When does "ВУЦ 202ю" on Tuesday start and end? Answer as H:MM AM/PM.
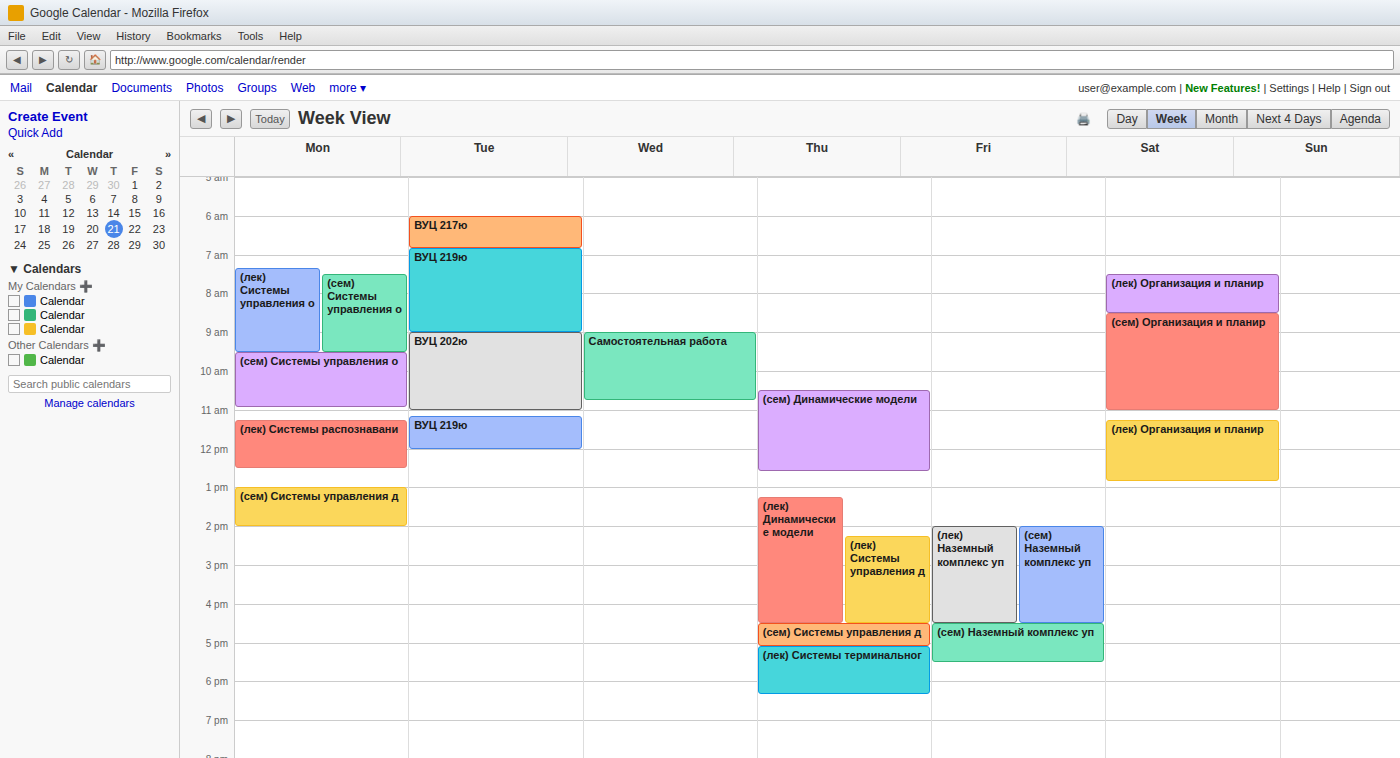
9:00 AM to 11:00 AM